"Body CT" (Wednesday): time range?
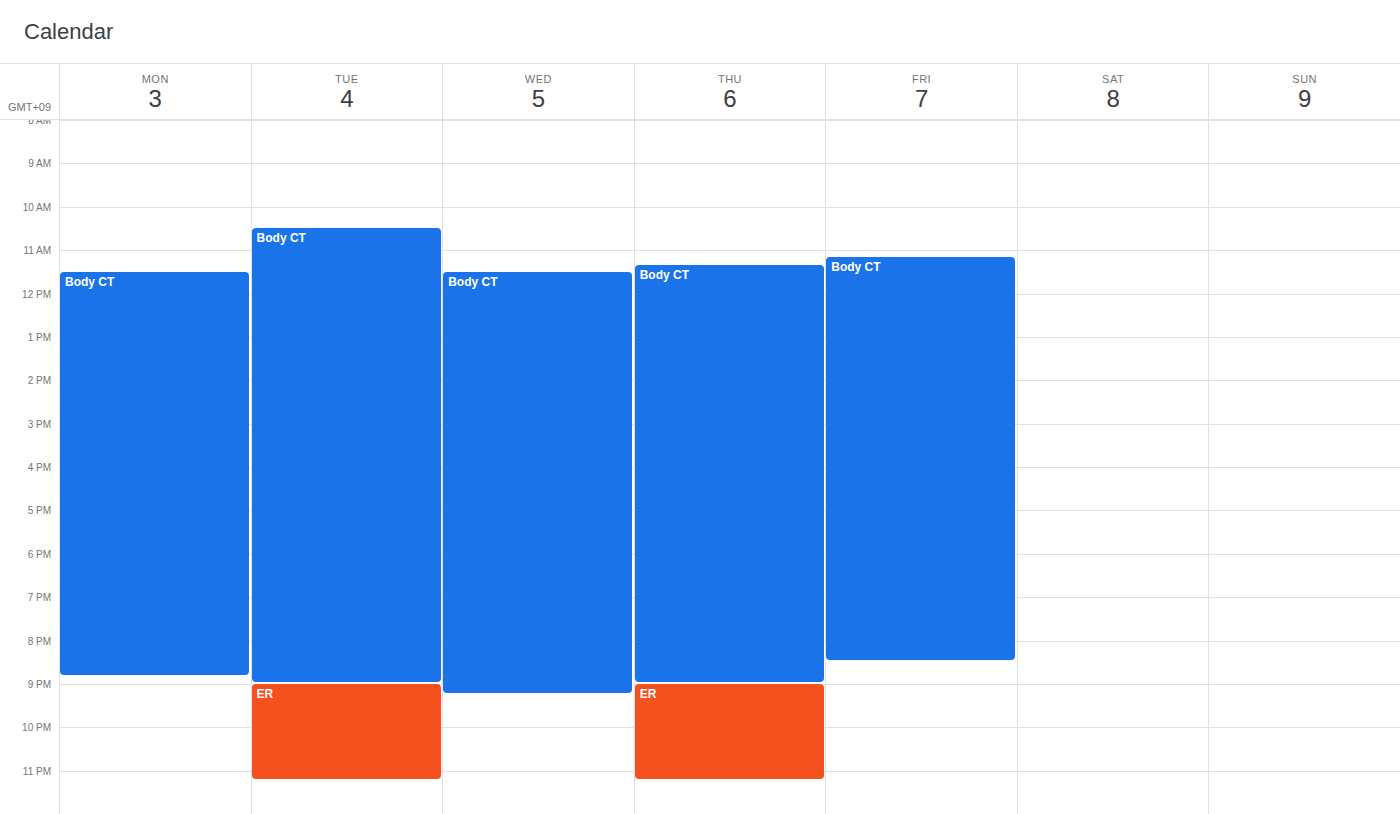
11:30 AM to 9:15 PM